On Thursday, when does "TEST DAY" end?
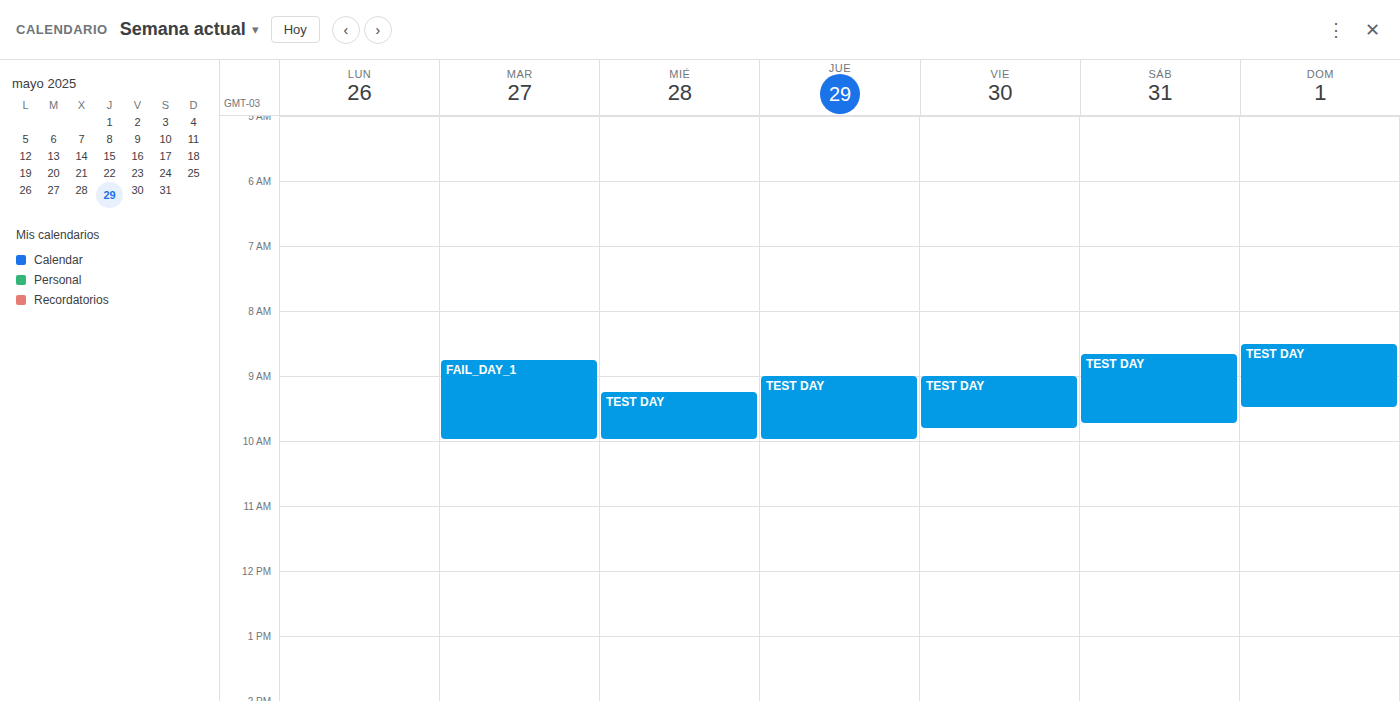
10:00 AM